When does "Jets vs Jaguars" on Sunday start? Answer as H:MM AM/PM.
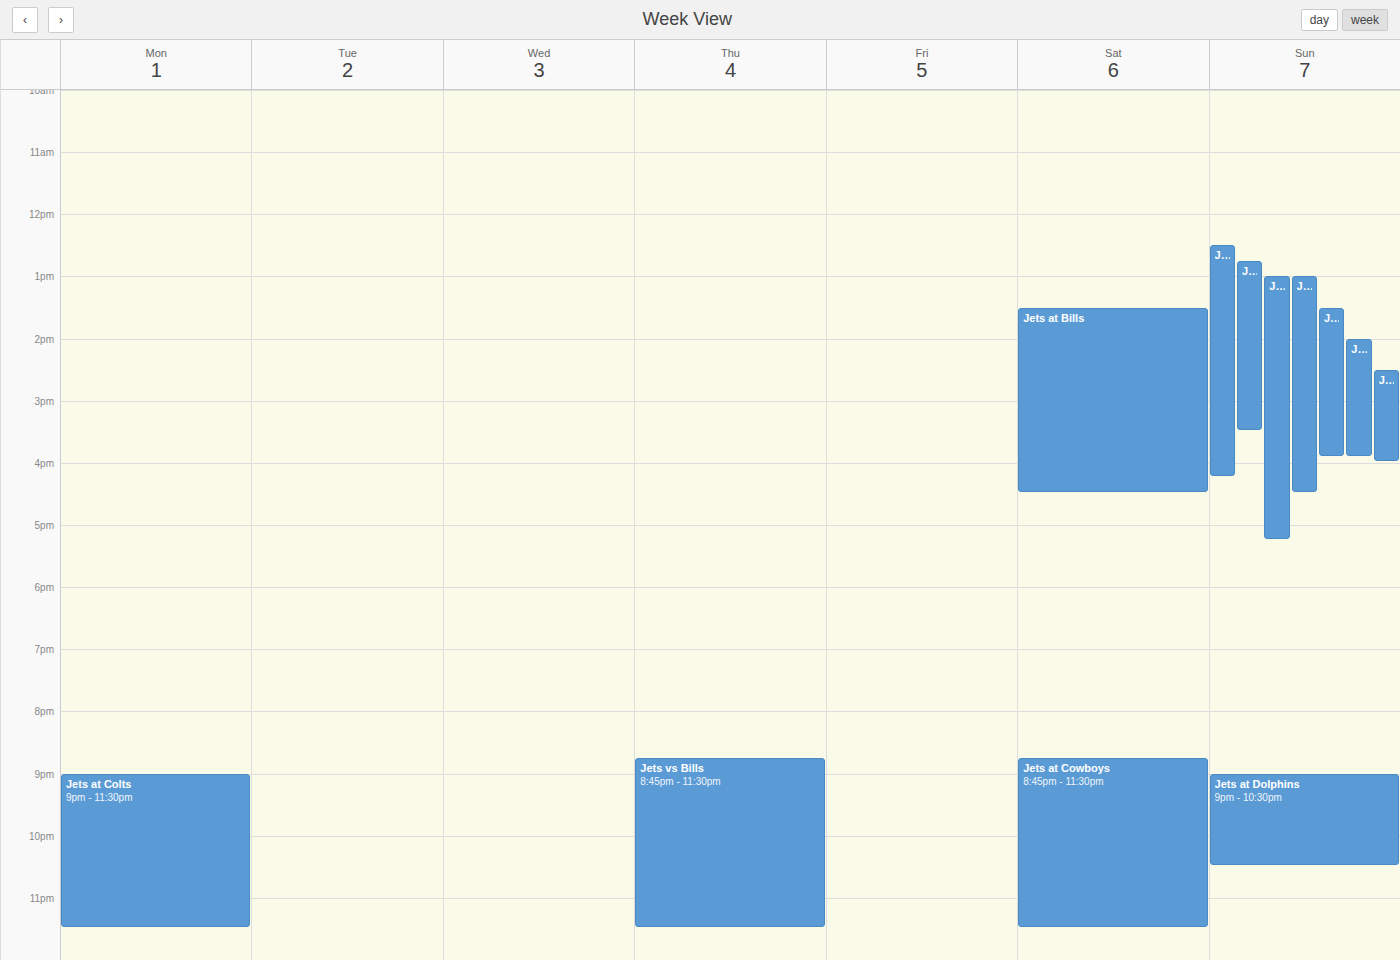
1:00 PM